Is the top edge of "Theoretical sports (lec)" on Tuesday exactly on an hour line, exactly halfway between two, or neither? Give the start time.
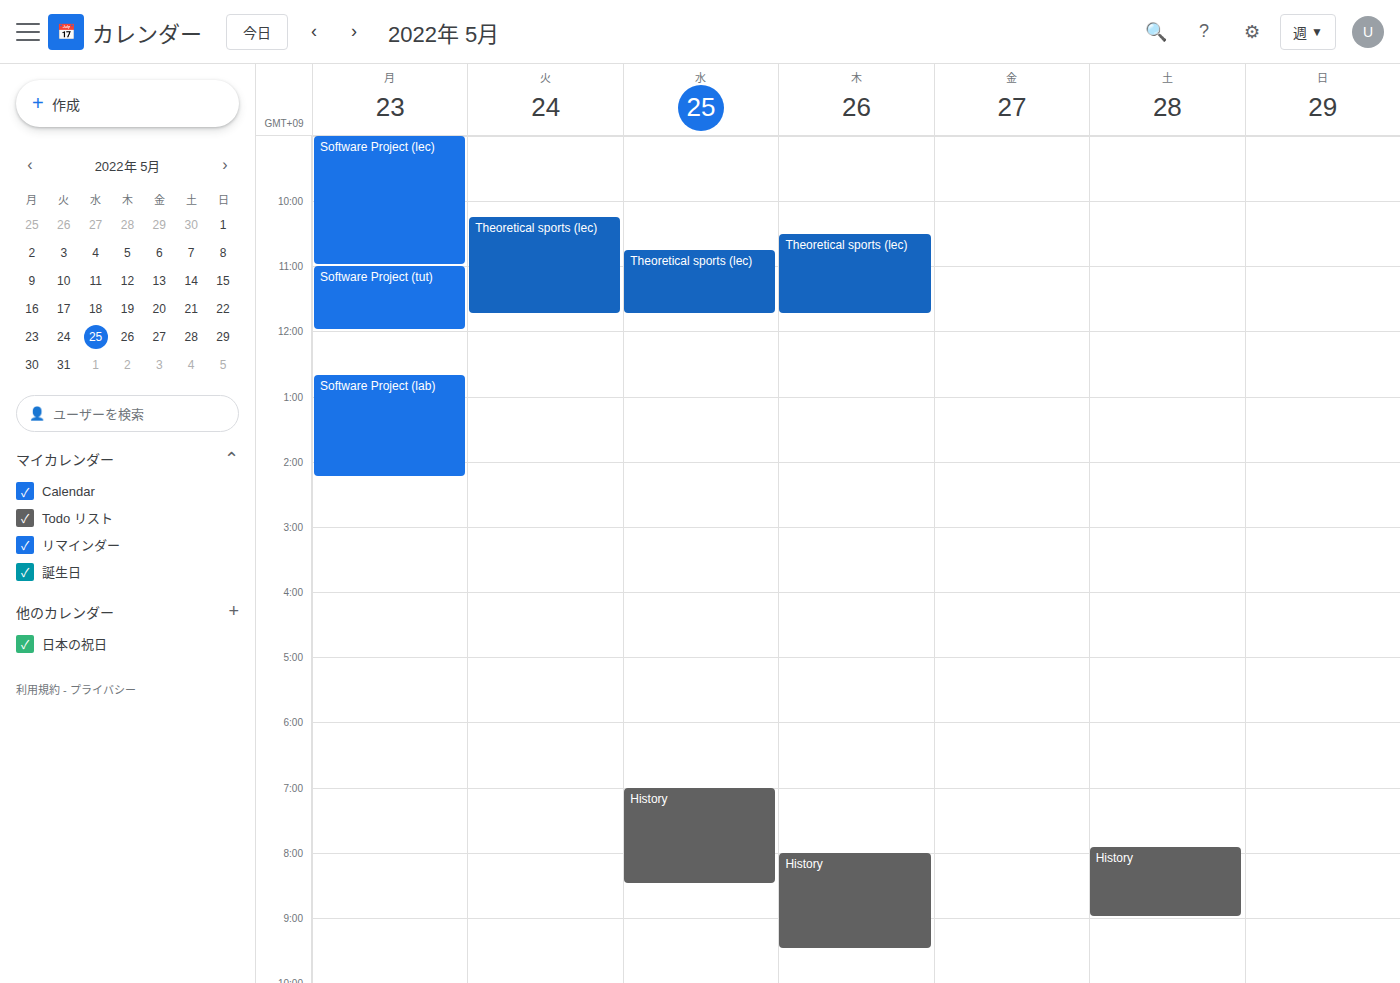
10:15 AM -- neither: a quarter of the way from the 10 AM line to the 11 AM line.